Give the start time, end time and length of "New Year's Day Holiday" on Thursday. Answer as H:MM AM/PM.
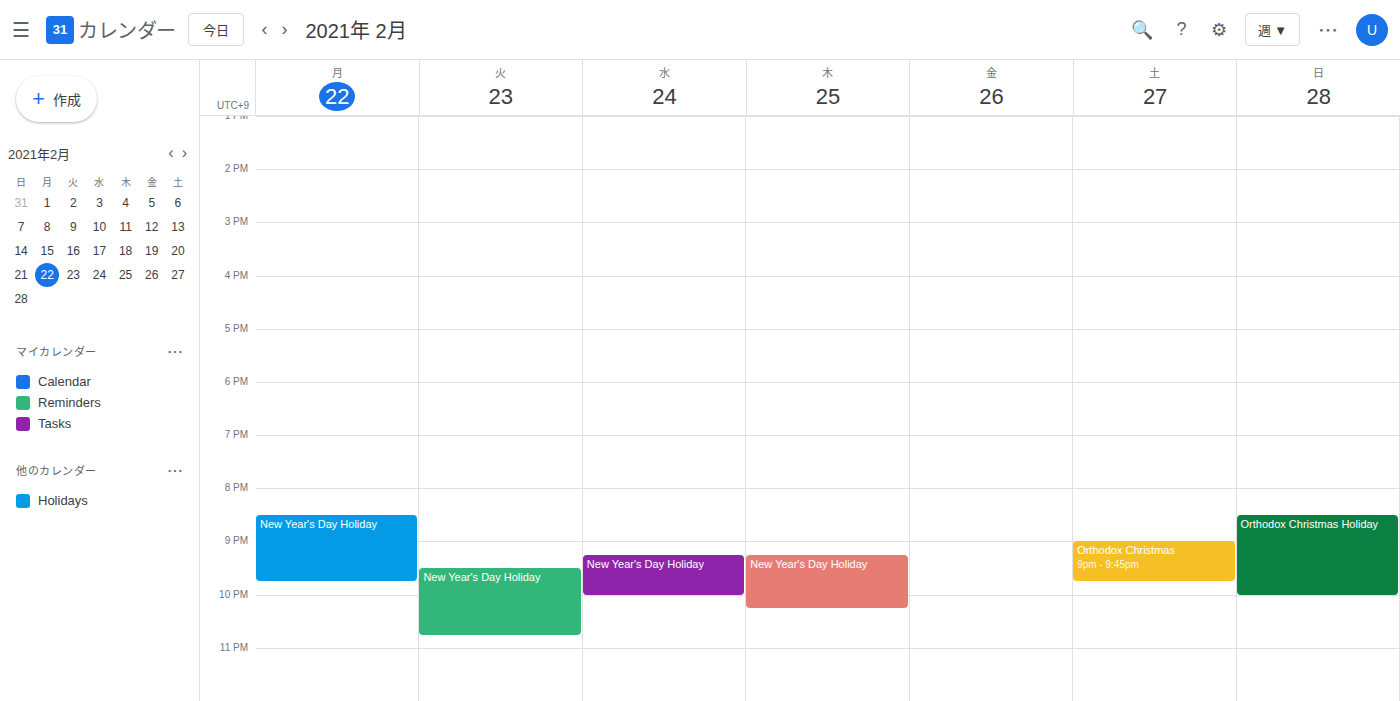
9:15 PM to 10:15 PM, 1 hour